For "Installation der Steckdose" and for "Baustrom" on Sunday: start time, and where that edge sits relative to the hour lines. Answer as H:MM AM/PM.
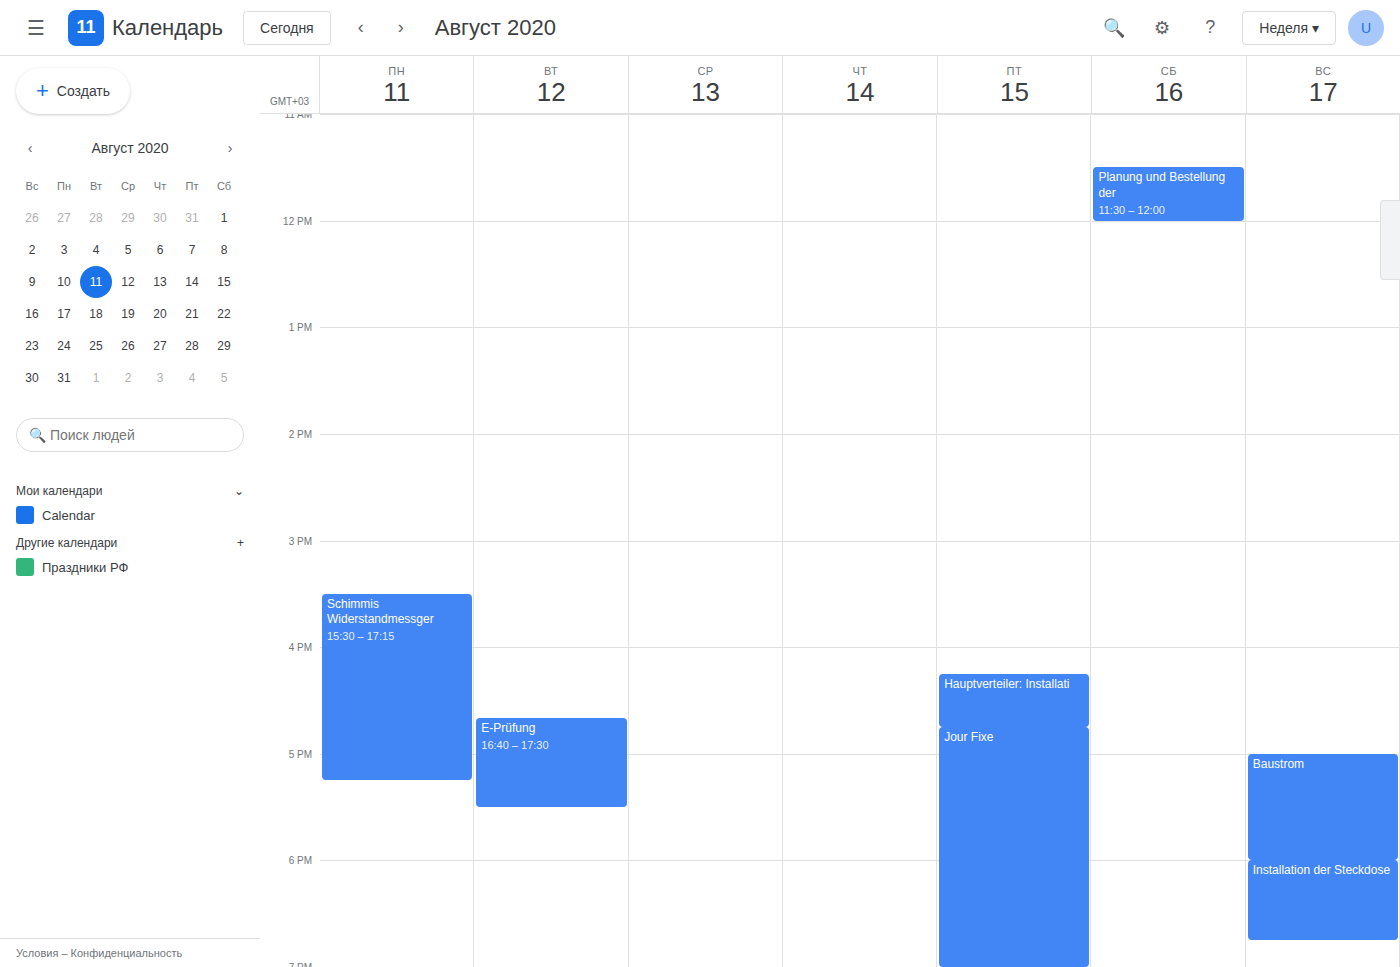
"Installation der Steckdose": 6:00 PM, exactly on the 6 PM line. "Baustrom": 5:00 PM, exactly on the 5 PM line.